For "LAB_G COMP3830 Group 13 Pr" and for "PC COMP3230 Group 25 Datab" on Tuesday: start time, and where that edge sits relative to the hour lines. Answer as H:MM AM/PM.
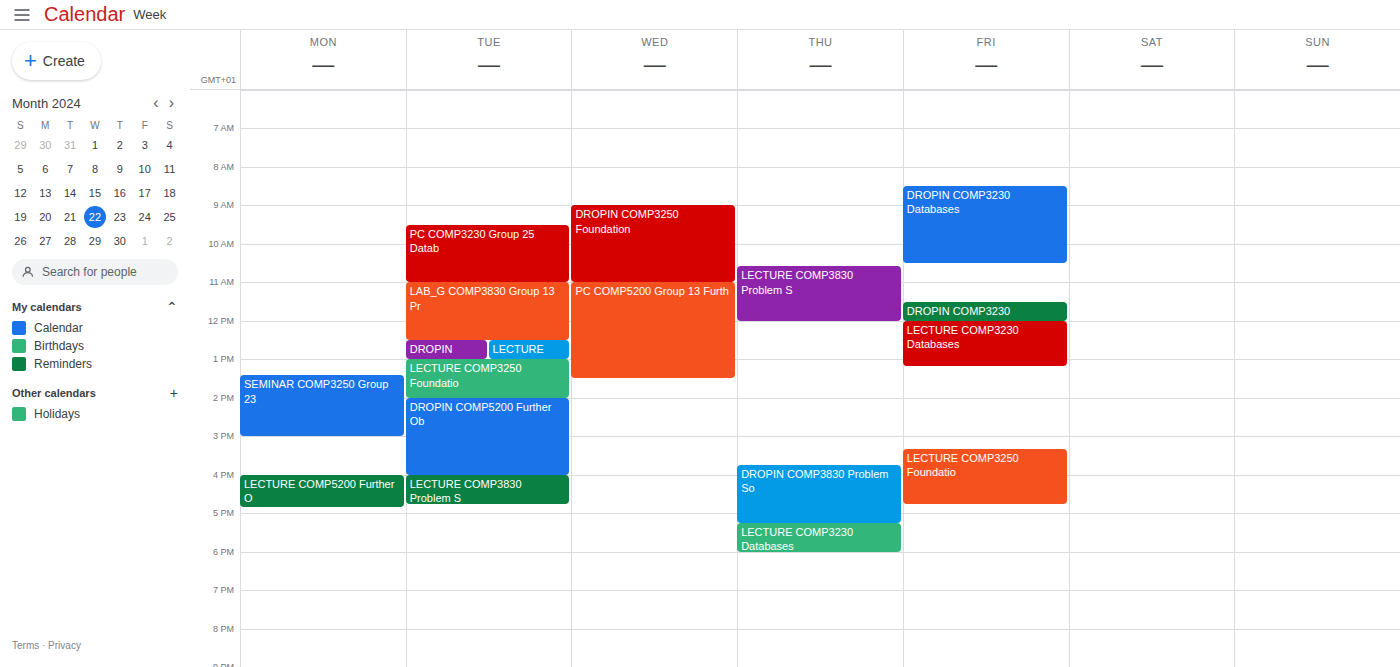
"LAB_G COMP3830 Group 13 Pr": 11:00 AM, exactly on the 11 AM line. "PC COMP3230 Group 25 Datab": 9:30 AM, halfway between the 9 AM and 10 AM lines.